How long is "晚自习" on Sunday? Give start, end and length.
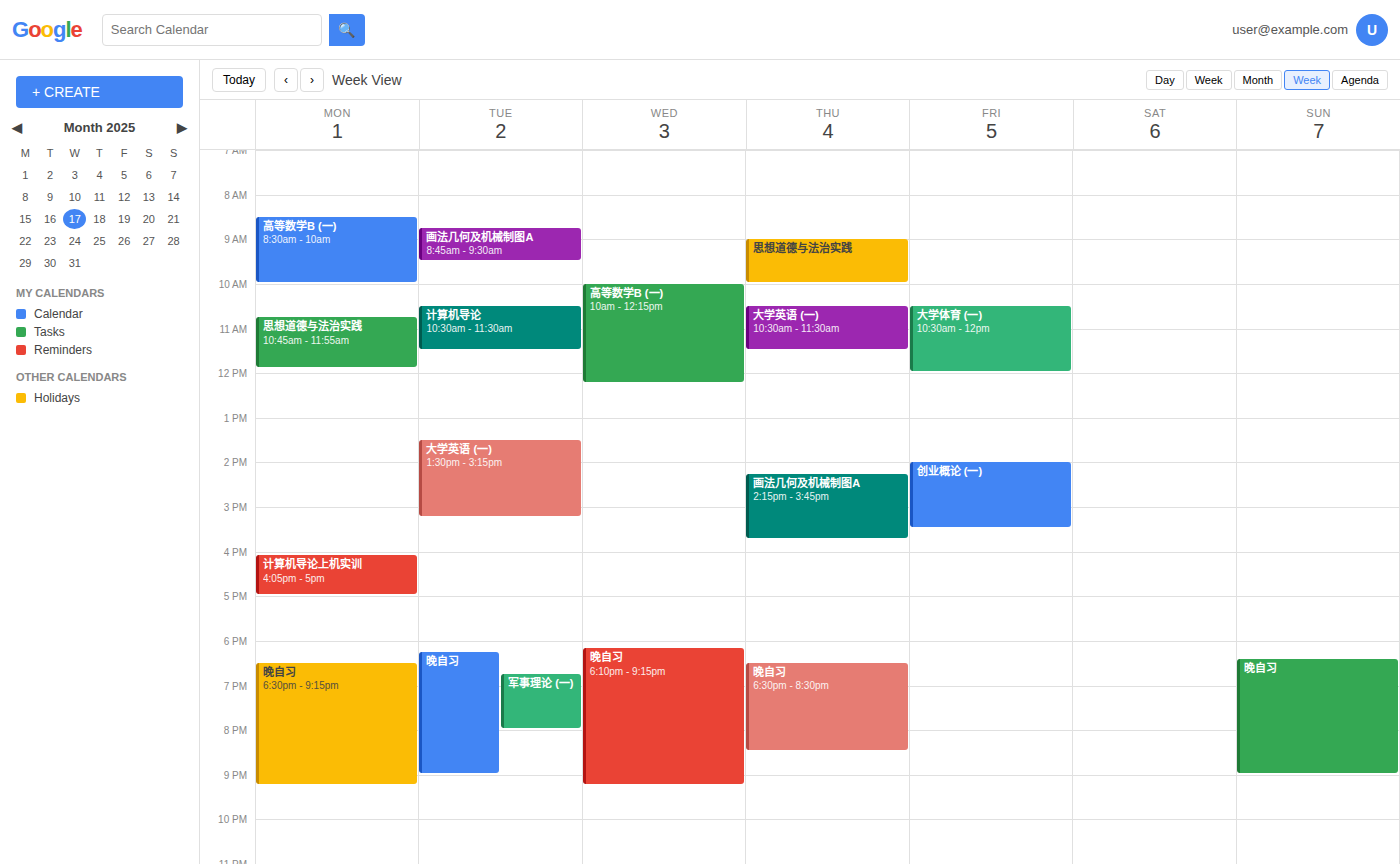
6:25 PM to 9:00 PM, 2 hours 35 minutes